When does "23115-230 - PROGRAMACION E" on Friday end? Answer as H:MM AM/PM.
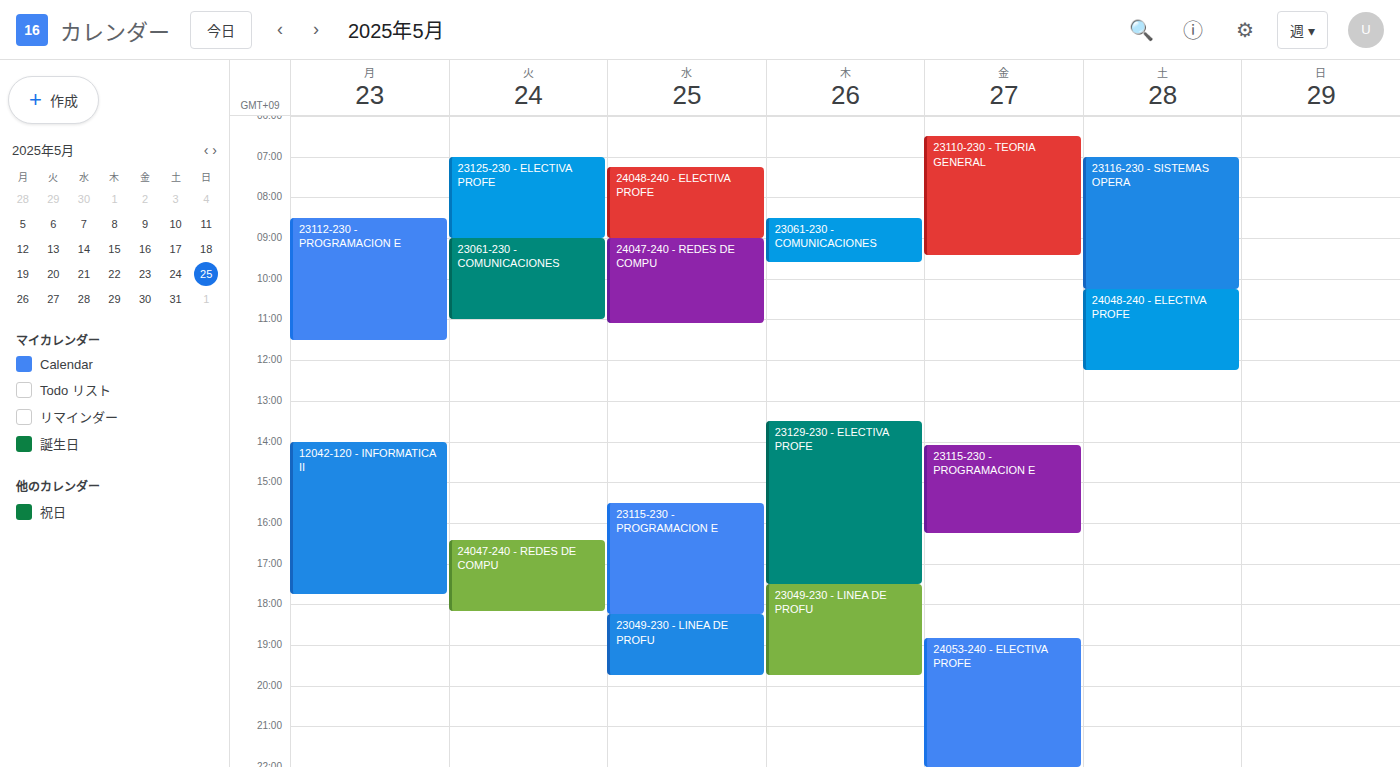
4:15 PM